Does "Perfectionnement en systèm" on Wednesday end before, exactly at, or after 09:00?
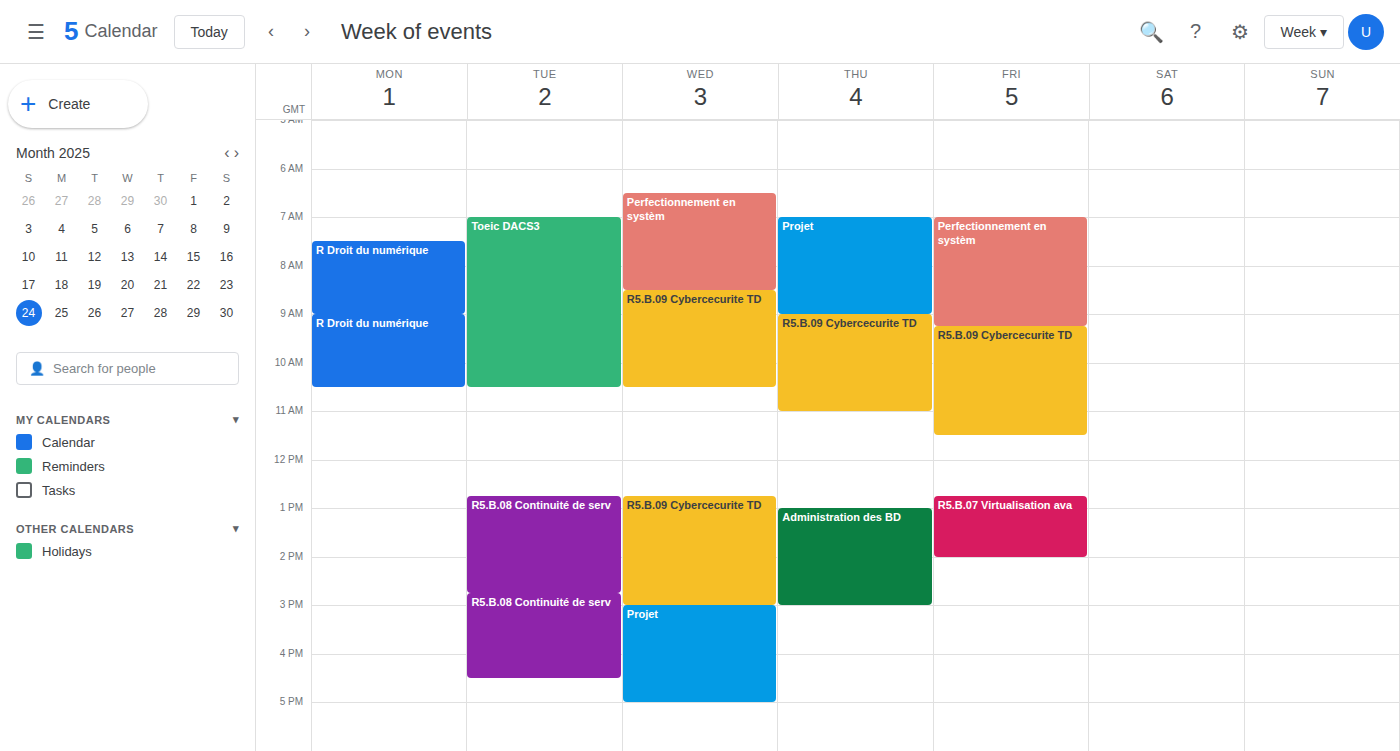
08:30 -- before 09:00, 30 minutes above the 09:00 line.